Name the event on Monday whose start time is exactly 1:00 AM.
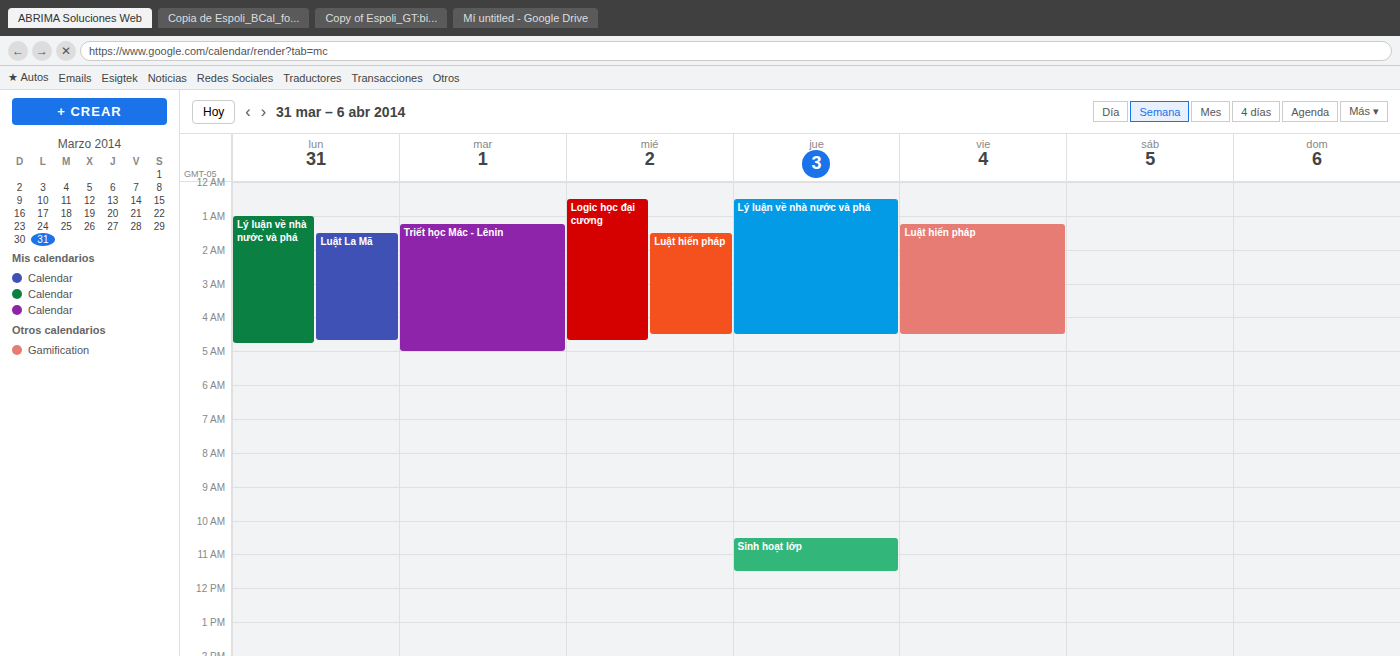
"Lý luận về nhà nước và phá"